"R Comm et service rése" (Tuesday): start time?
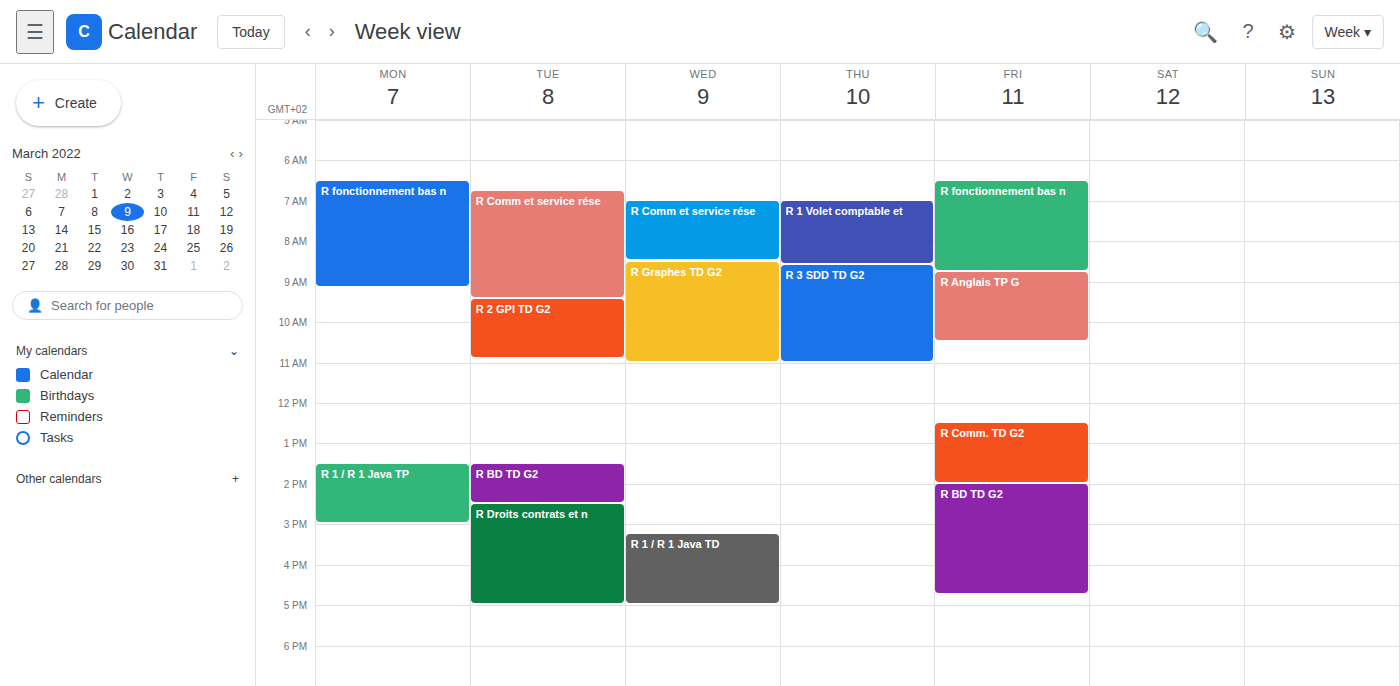
6:45 AM